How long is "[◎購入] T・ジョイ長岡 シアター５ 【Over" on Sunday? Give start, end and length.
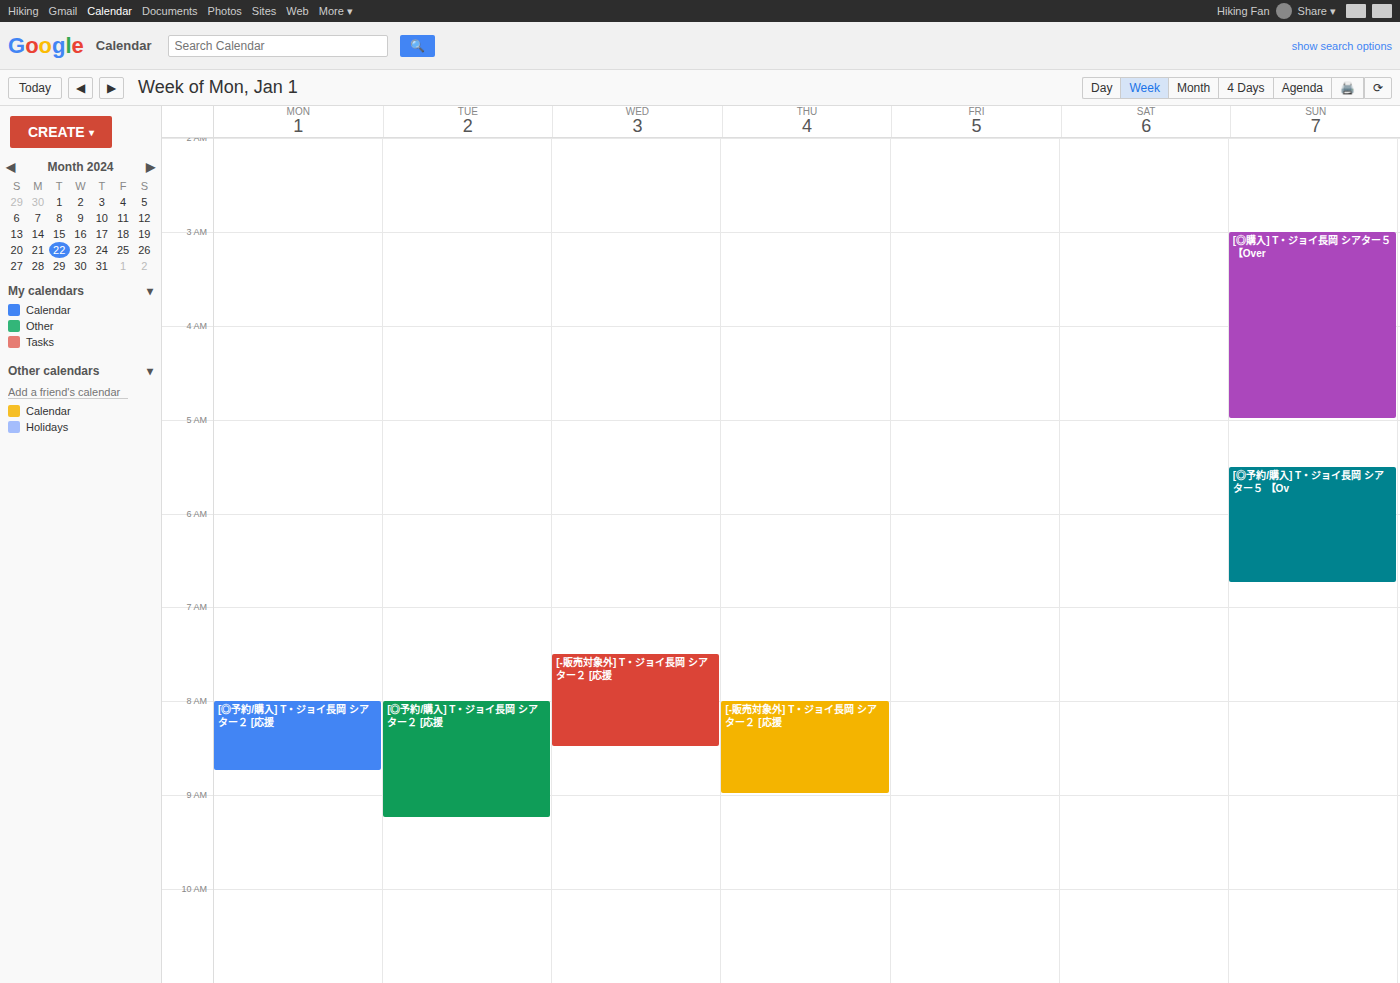
3:00 AM to 5:00 AM, 2 hours